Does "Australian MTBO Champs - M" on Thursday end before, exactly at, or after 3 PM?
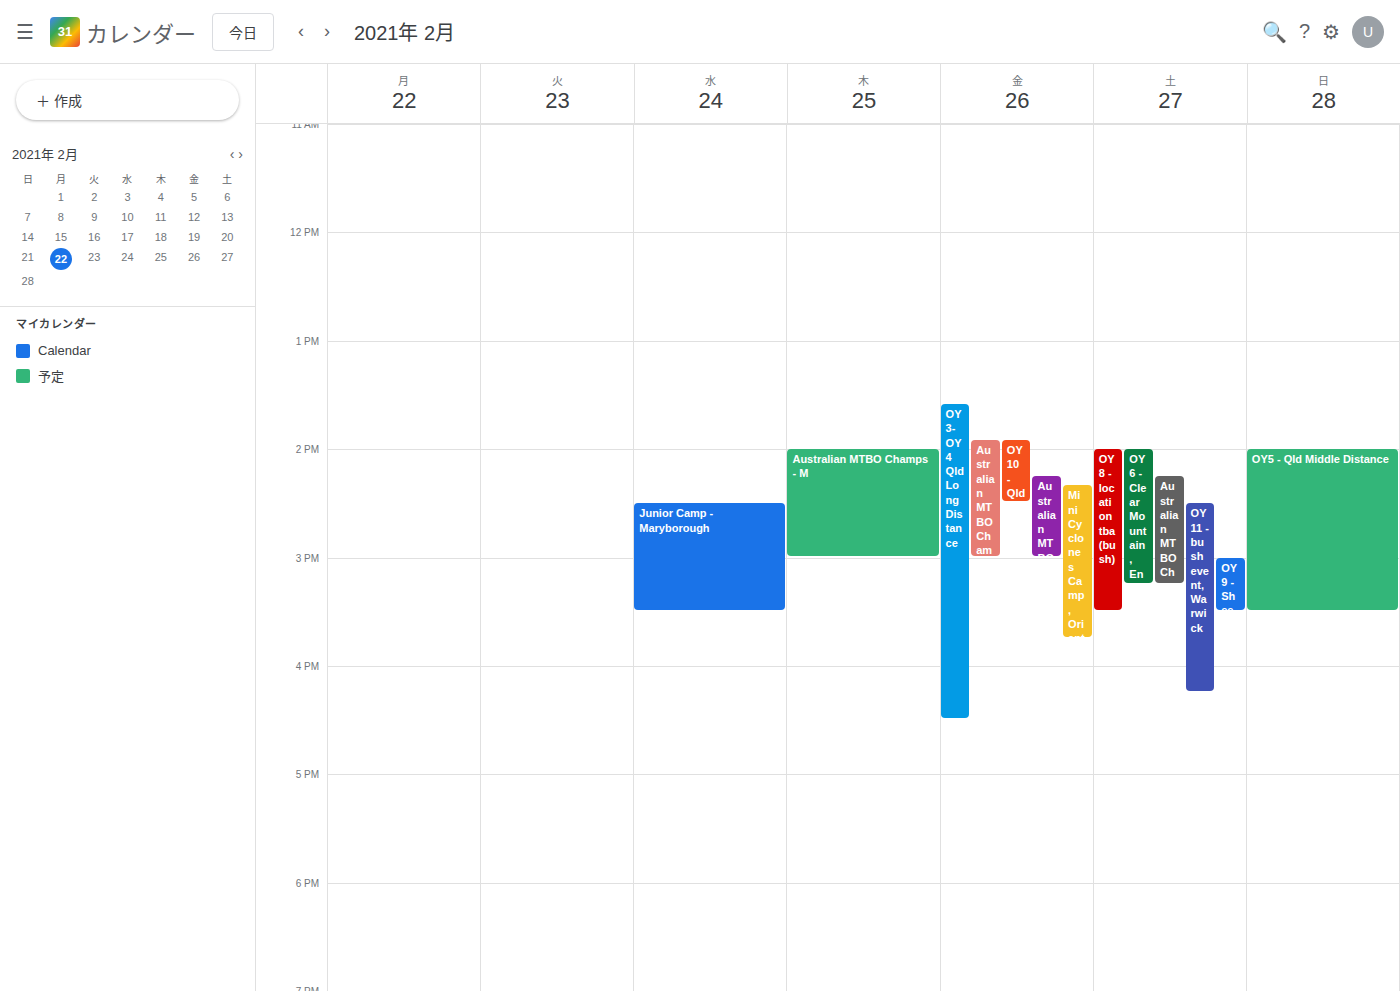
3:00 PM -- exactly at 3 PM, on the 3 PM line.